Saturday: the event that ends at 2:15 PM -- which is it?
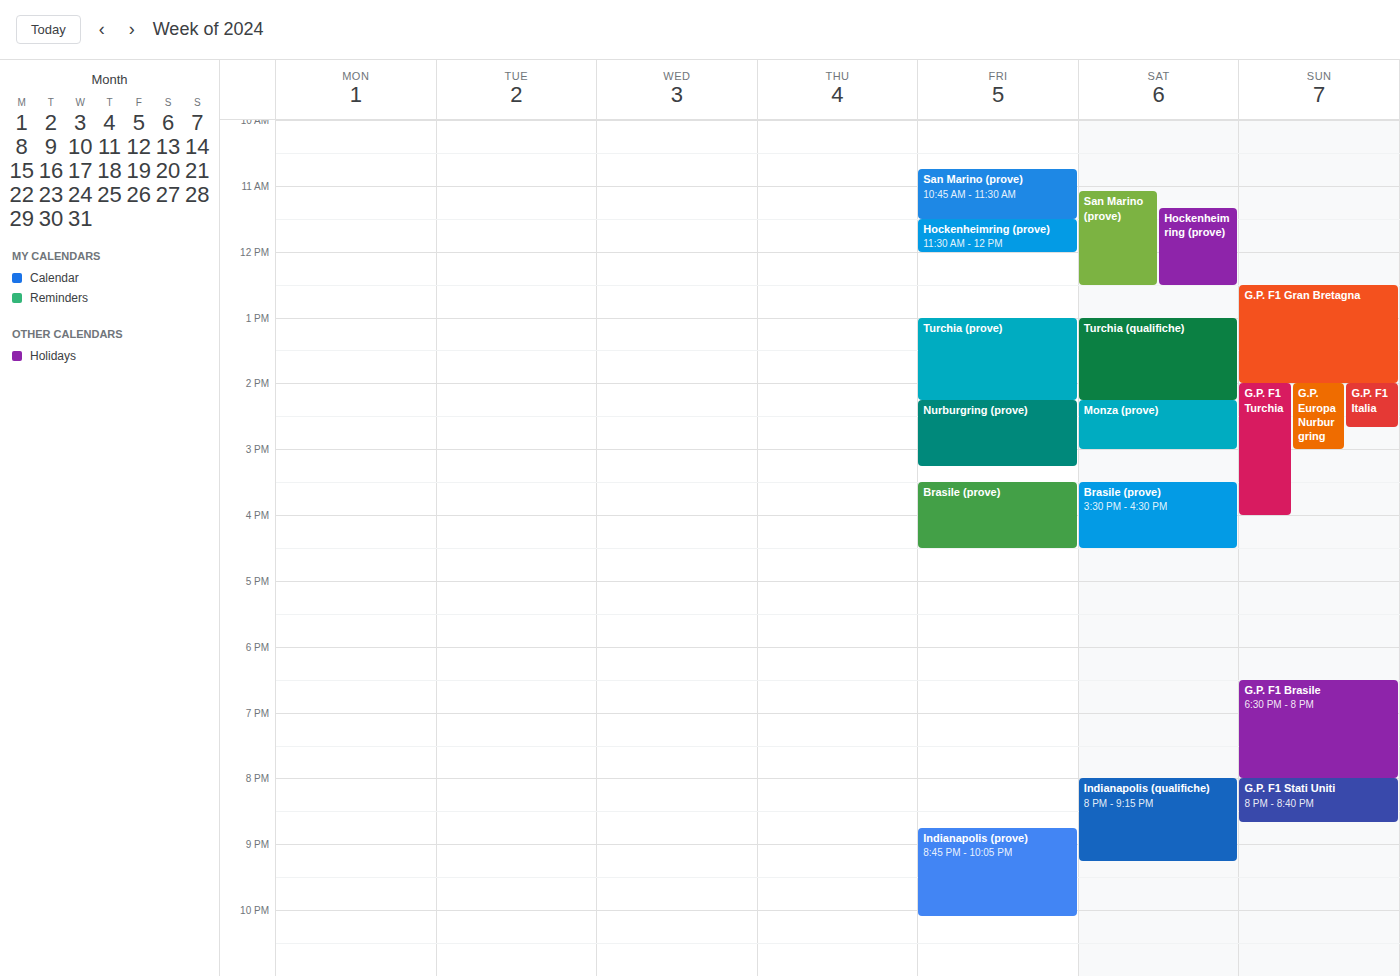
"Turchia (qualifiche)"